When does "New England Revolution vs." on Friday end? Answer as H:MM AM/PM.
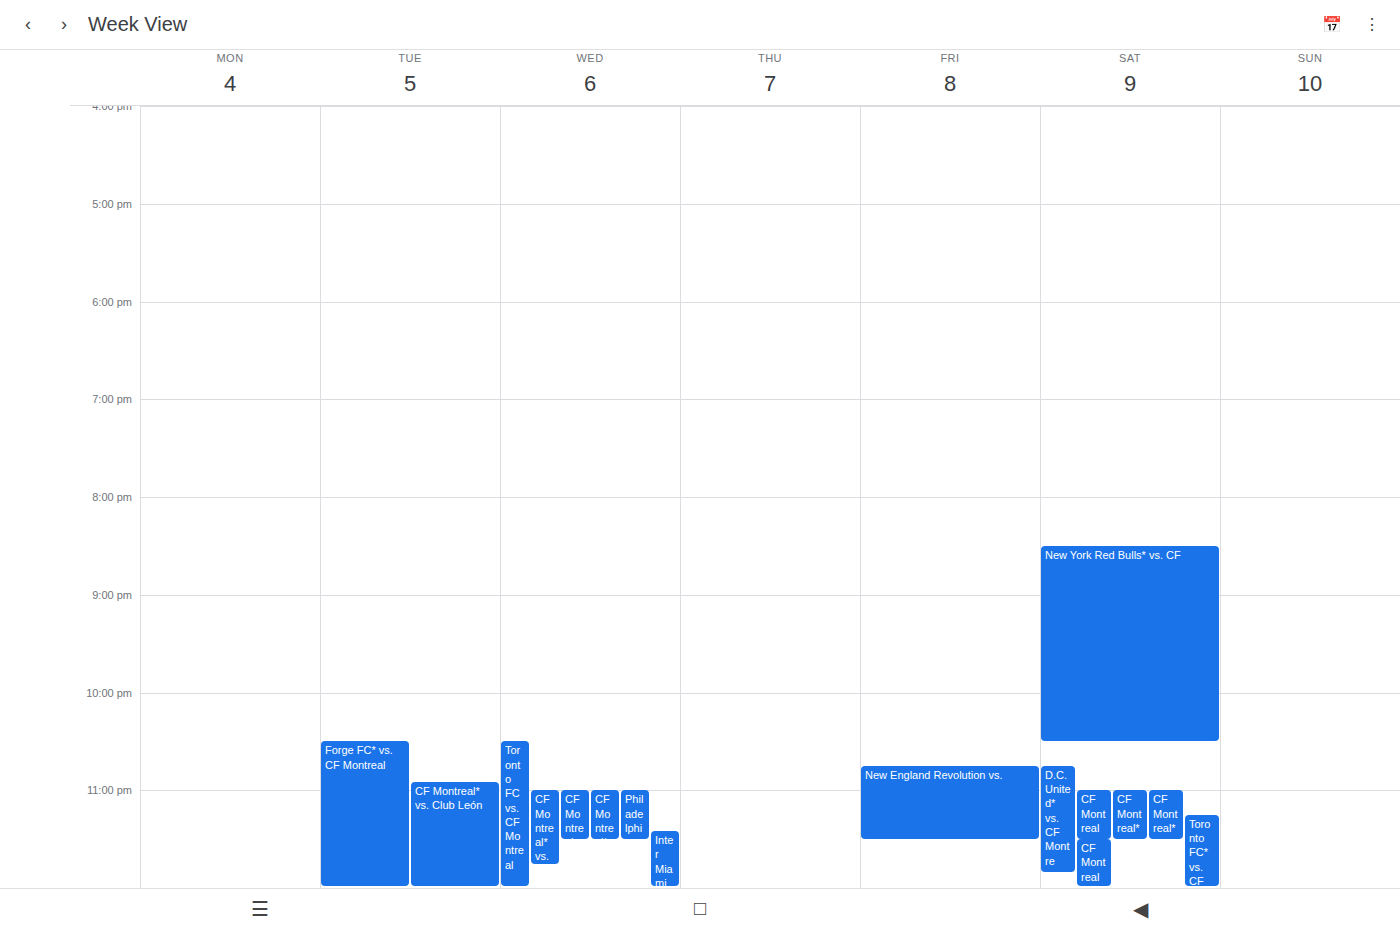
11:30 PM